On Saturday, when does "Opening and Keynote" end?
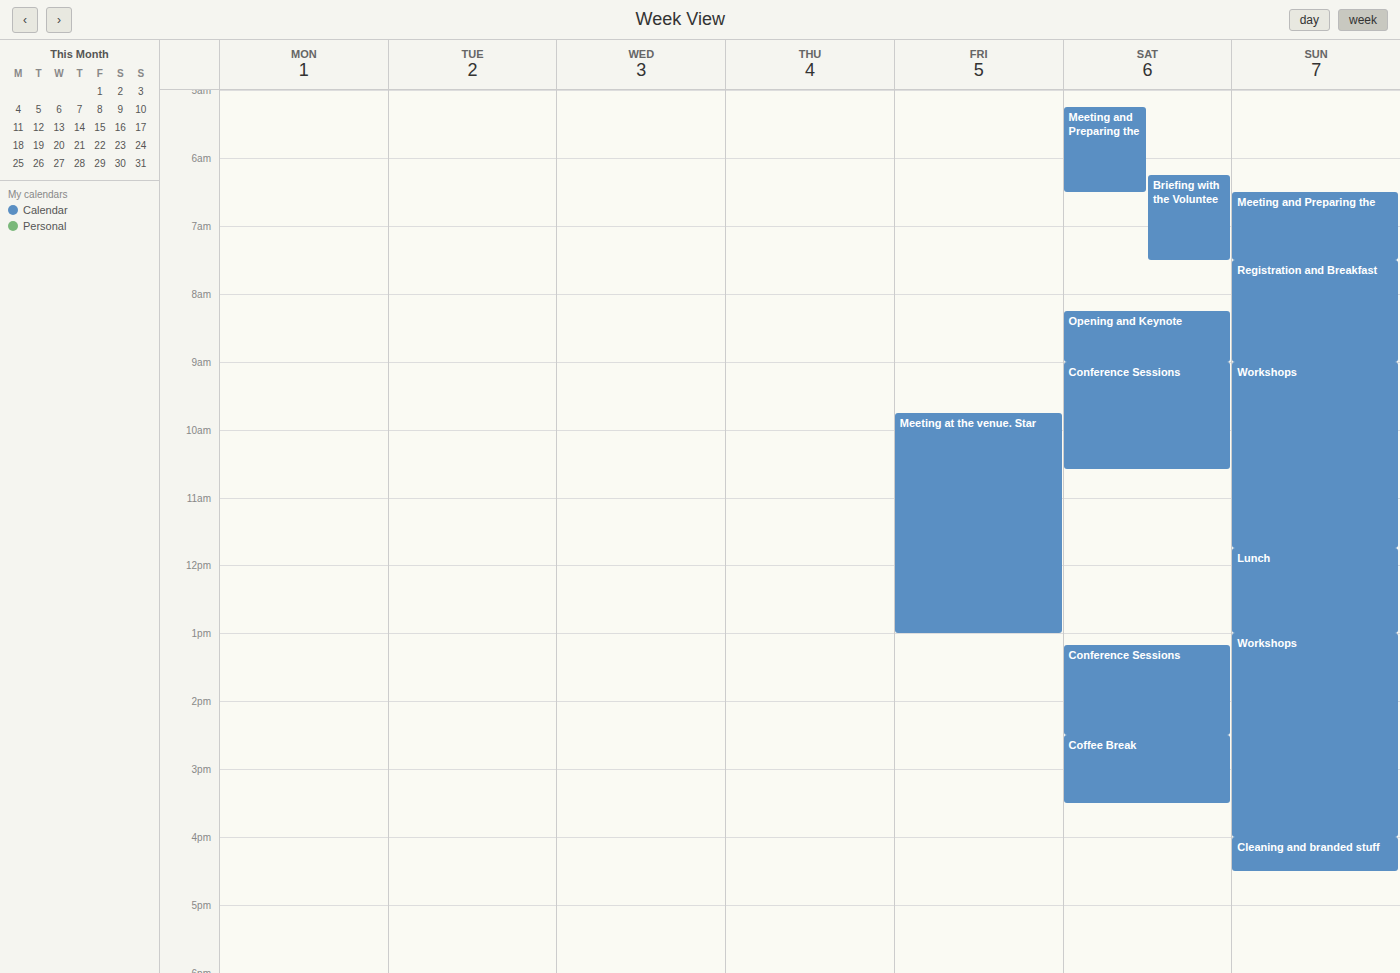
9:00 AM